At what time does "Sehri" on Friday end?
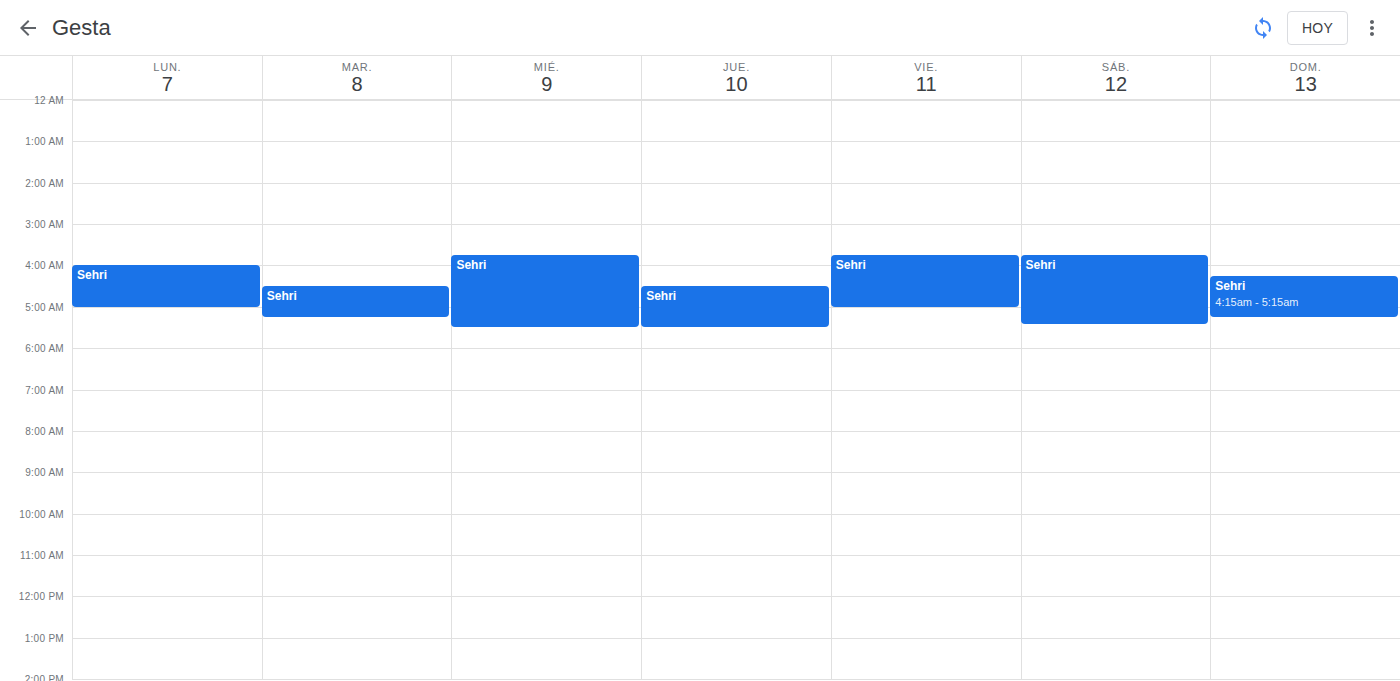
5:00 AM